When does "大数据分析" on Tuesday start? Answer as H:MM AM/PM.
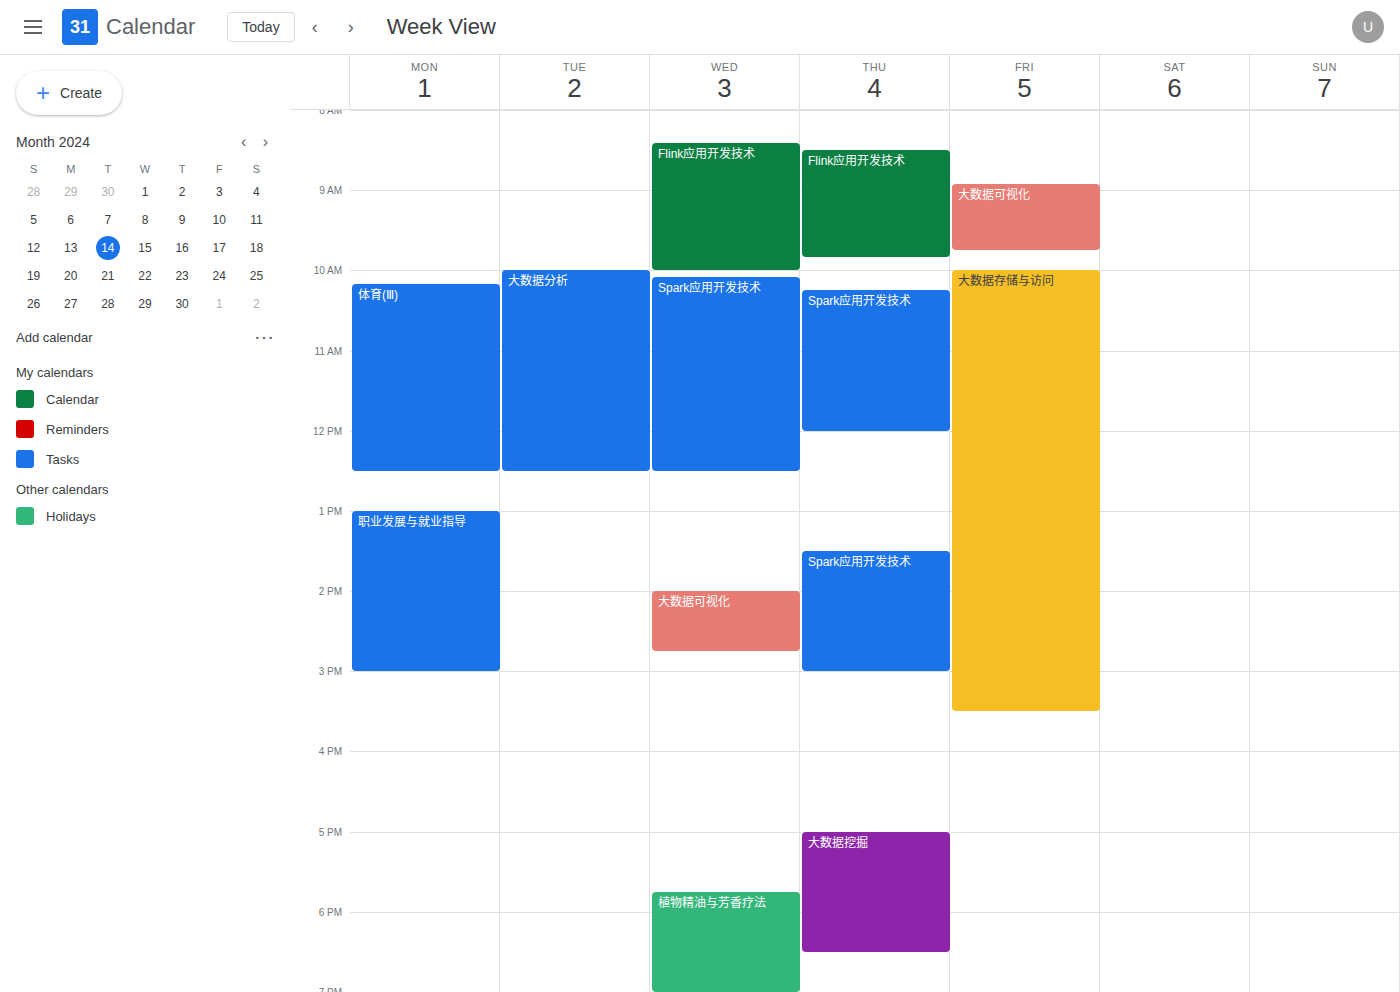
10:00 AM